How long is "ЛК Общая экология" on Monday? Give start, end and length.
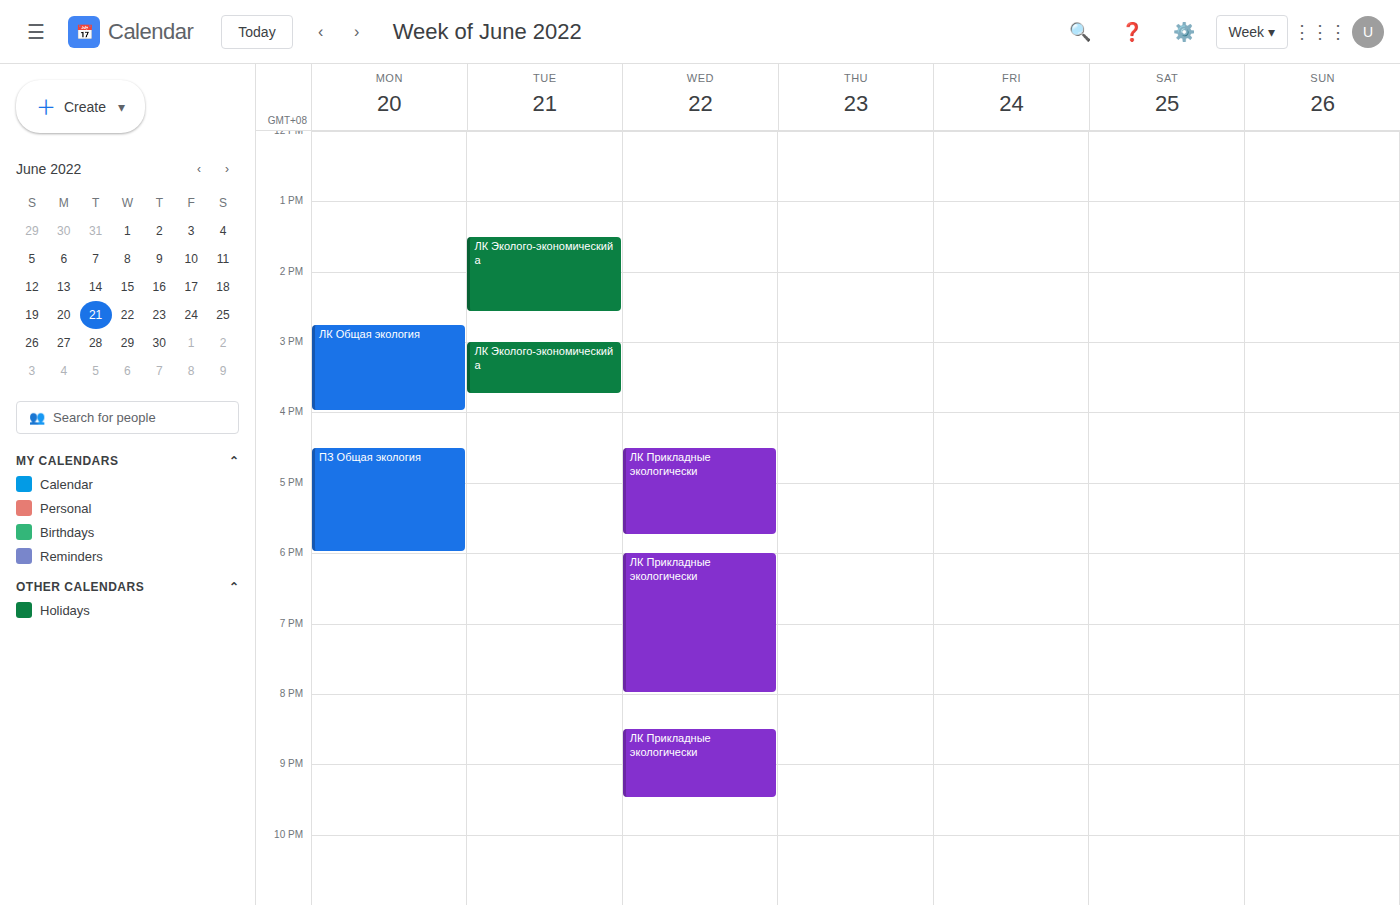
2:45 PM to 4:00 PM, 1 hour 15 minutes